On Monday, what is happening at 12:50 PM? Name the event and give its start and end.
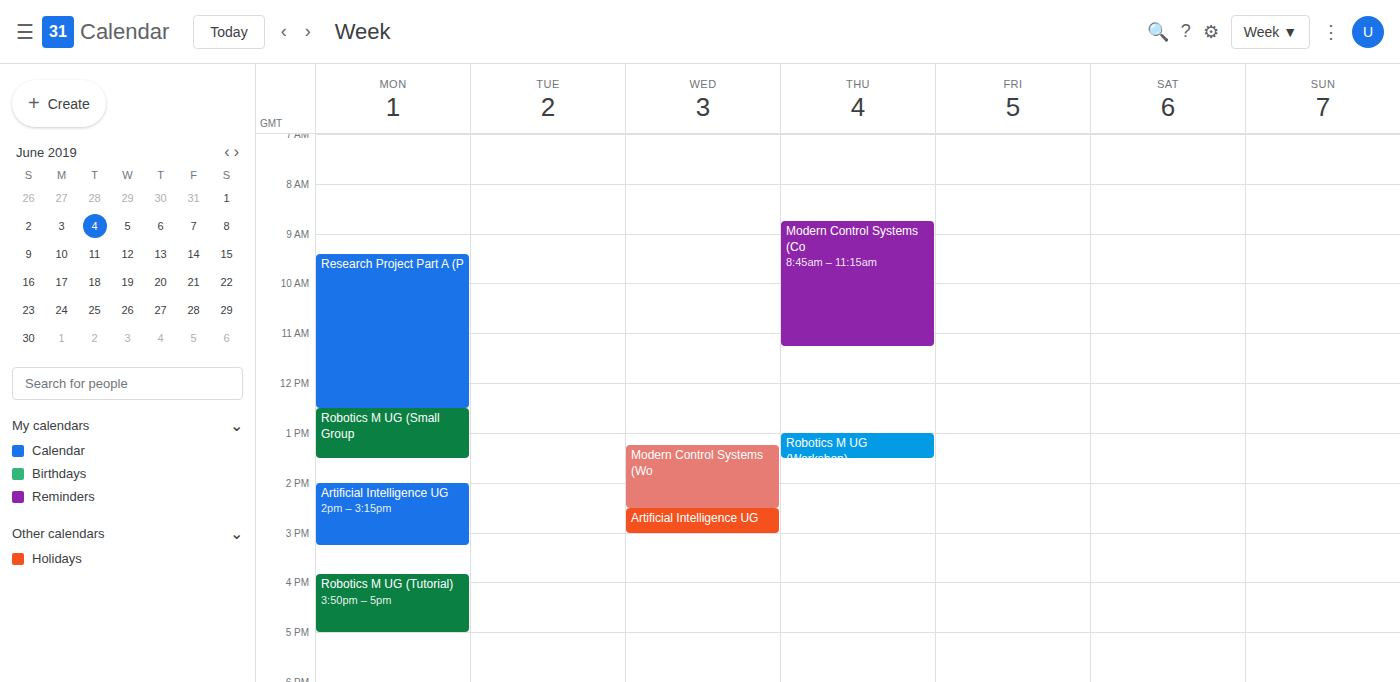
"Robotics M UG (Small Group", 12:30 PM to 1:30 PM